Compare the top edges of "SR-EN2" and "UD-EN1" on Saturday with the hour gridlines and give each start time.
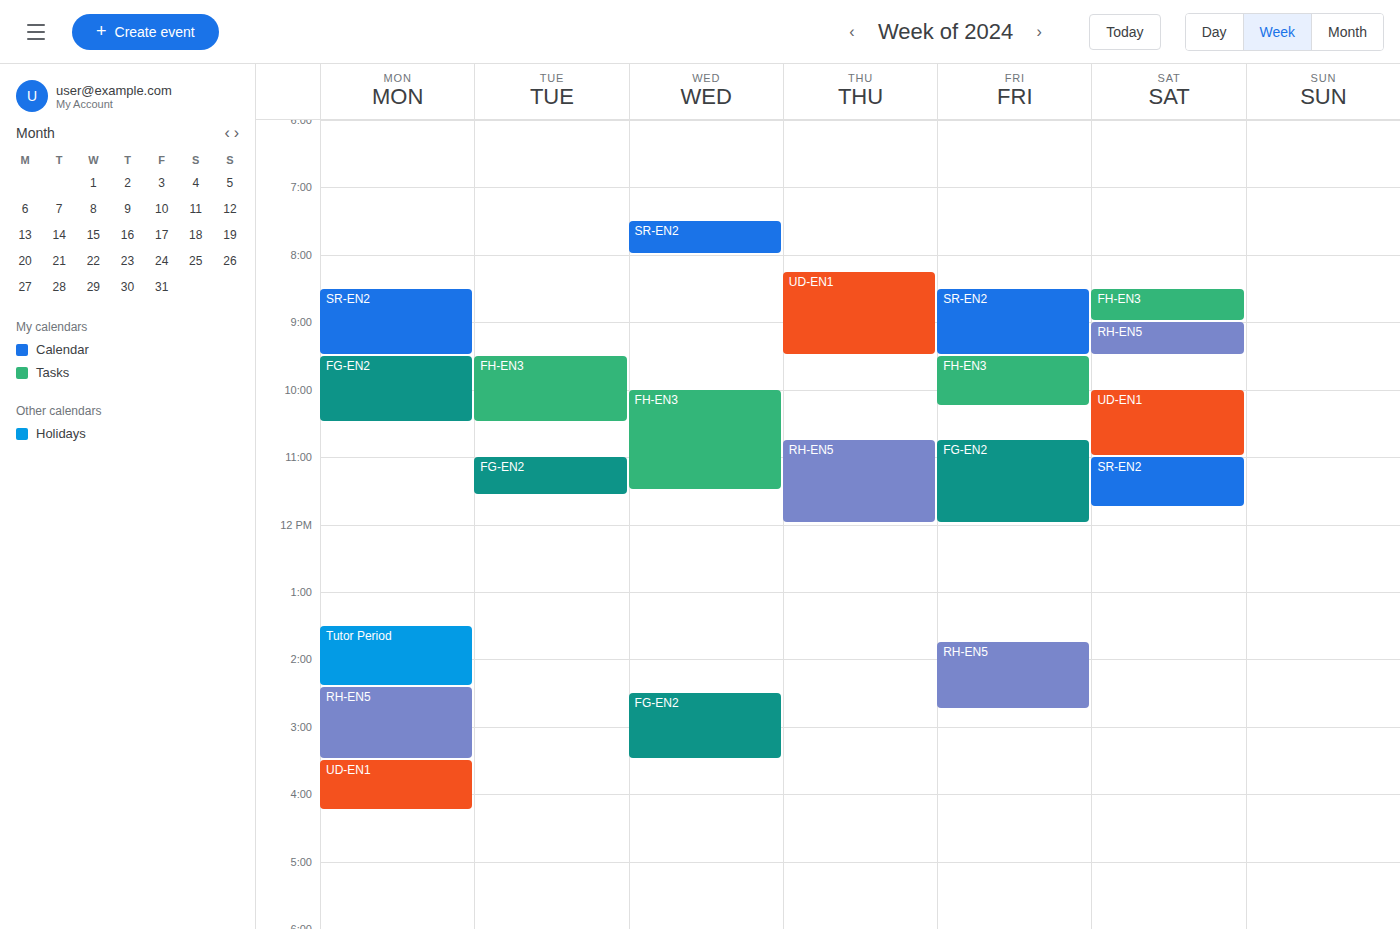
"SR-EN2": 11:00 AM, exactly on the 11 AM line. "UD-EN1": 10:00 AM, exactly on the 10 AM line.